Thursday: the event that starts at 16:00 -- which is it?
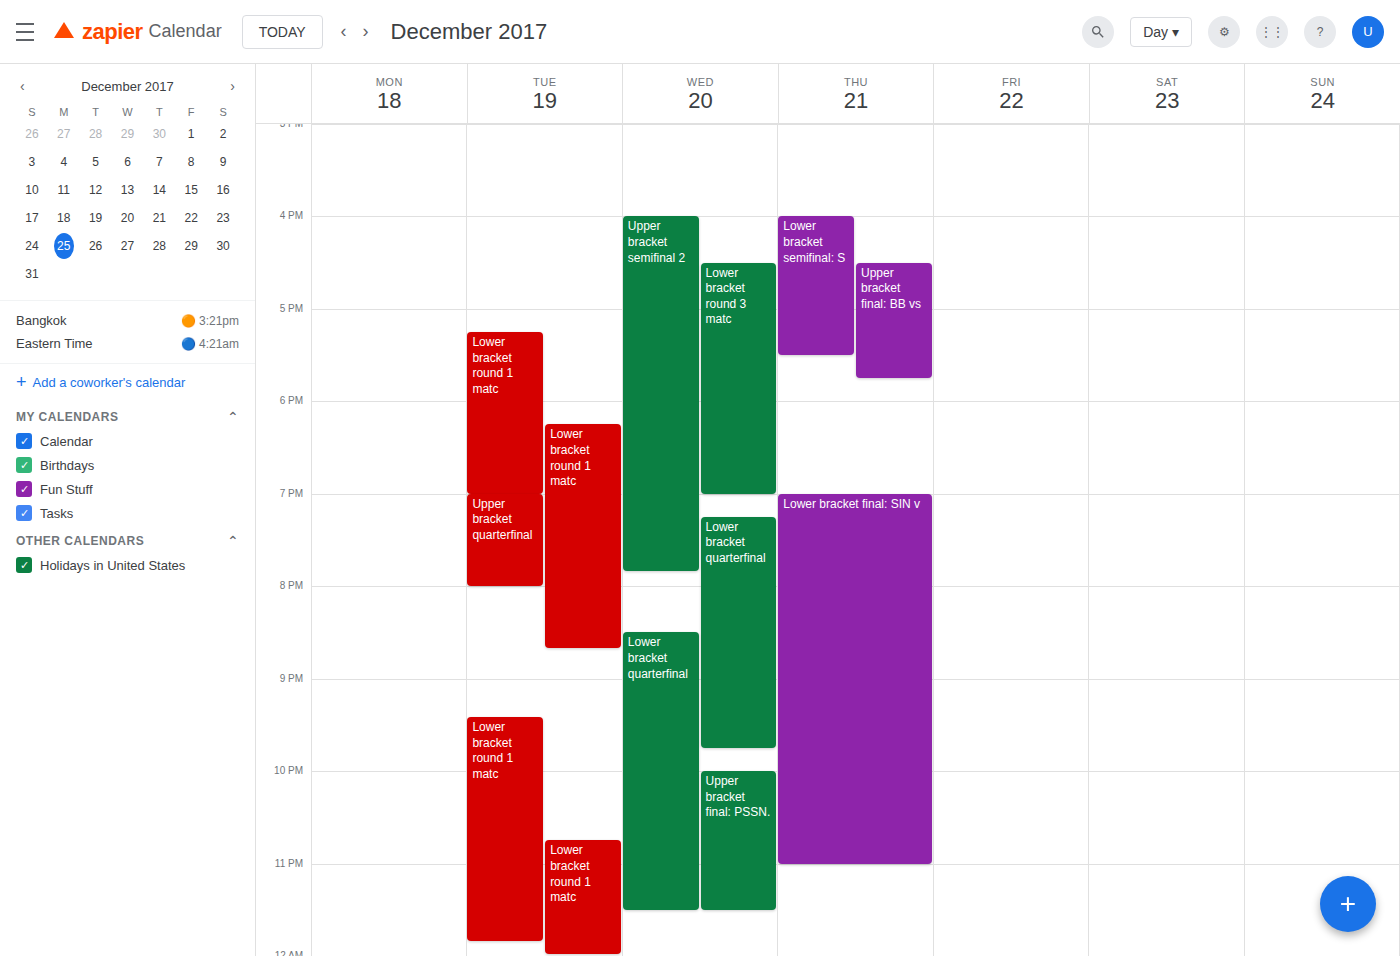
"Lower bracket semifinal: S"